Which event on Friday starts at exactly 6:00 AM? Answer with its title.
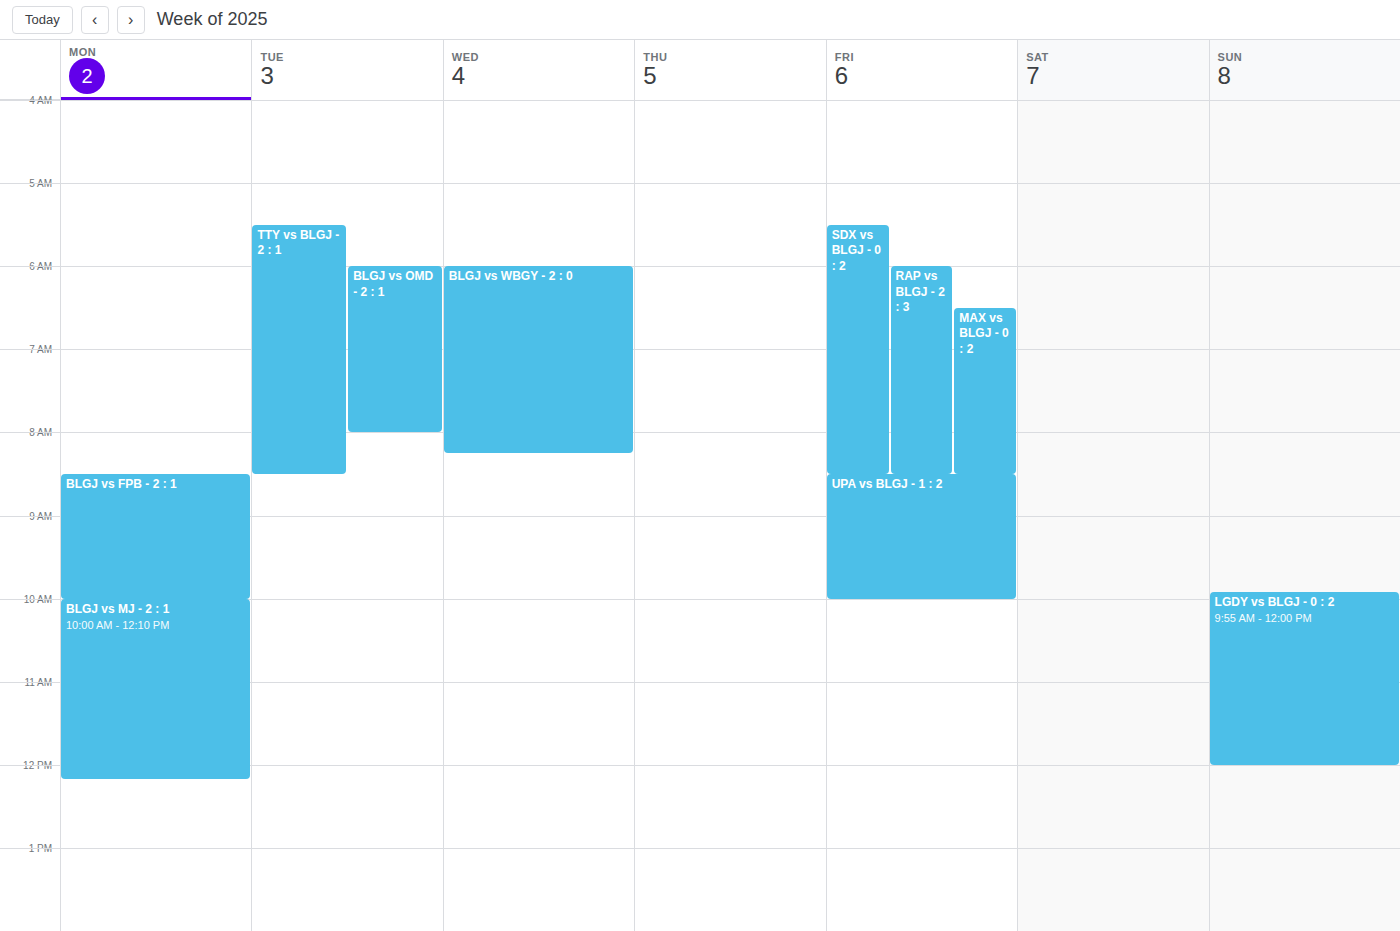
"RAP vs BLGJ - 2 : 3"